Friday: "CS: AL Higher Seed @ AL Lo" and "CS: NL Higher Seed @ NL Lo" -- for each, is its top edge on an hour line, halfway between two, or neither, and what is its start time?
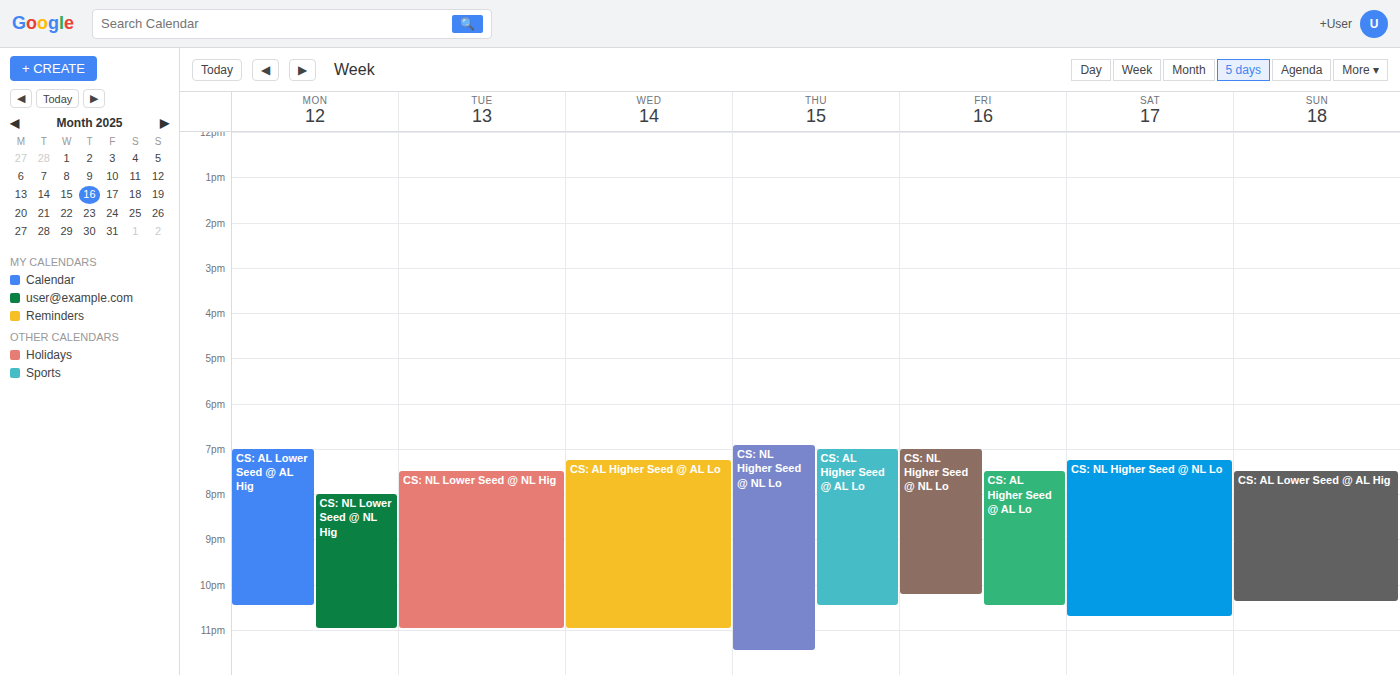
"CS: AL Higher Seed @ AL Lo": 7:30 PM, halfway between the 7 PM and 8 PM lines. "CS: NL Higher Seed @ NL Lo": 7:00 PM, exactly on the 7 PM line.